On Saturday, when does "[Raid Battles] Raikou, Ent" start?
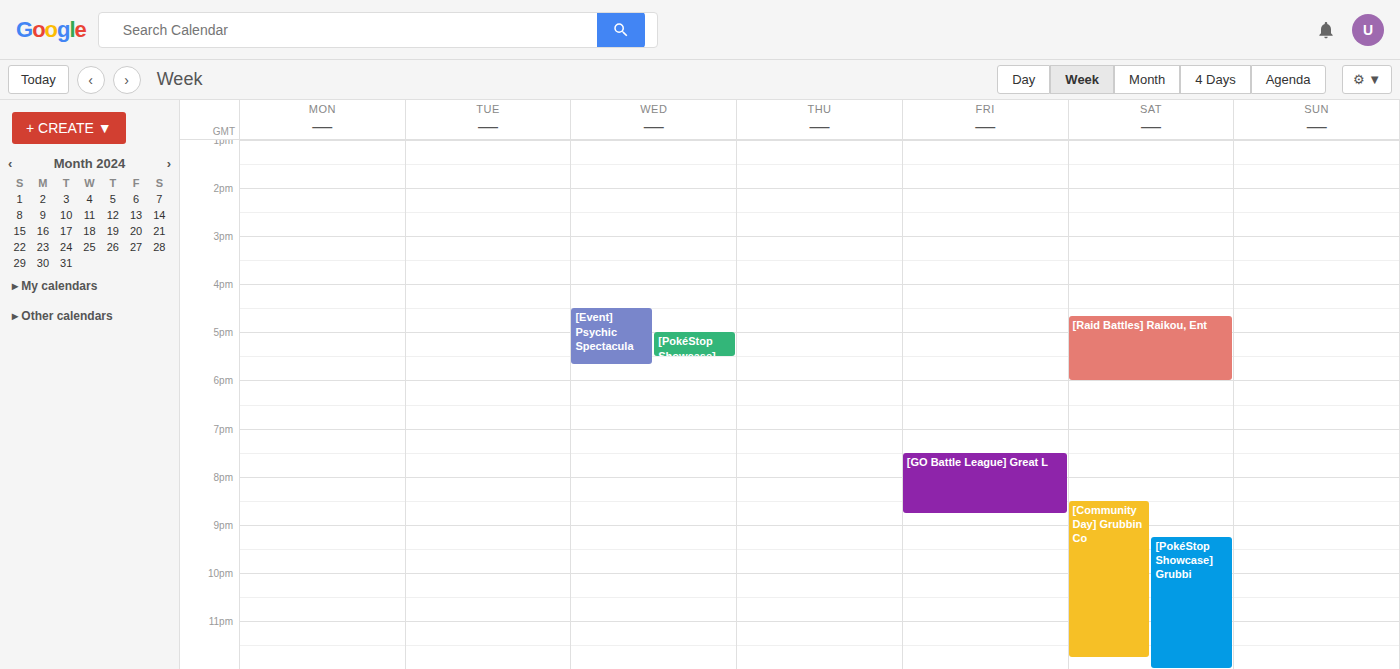
4:40 PM